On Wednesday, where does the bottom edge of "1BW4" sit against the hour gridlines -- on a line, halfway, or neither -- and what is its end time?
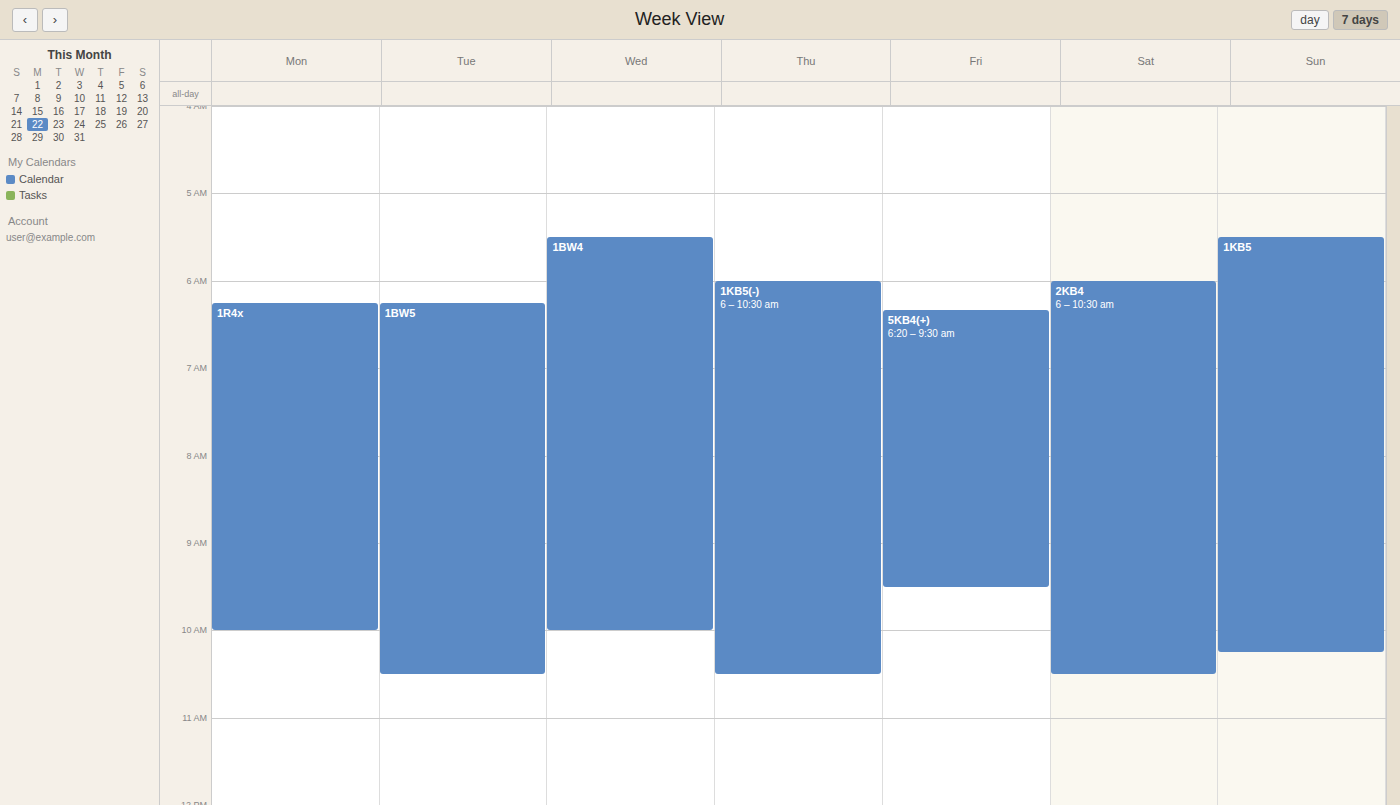
10:00 AM -- exactly on the 10 AM line.